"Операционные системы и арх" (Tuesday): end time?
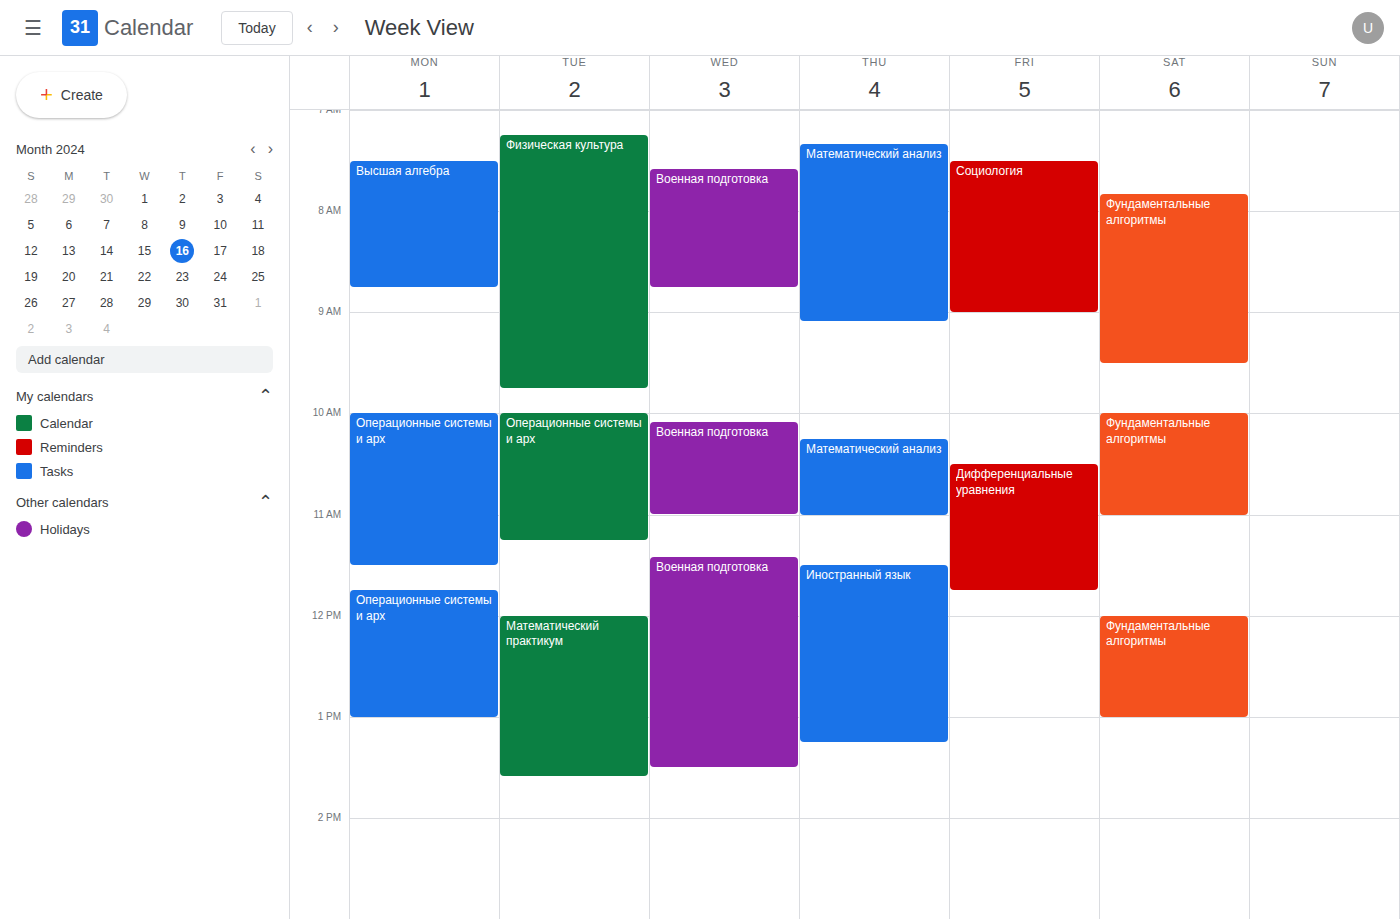
11:15 AM